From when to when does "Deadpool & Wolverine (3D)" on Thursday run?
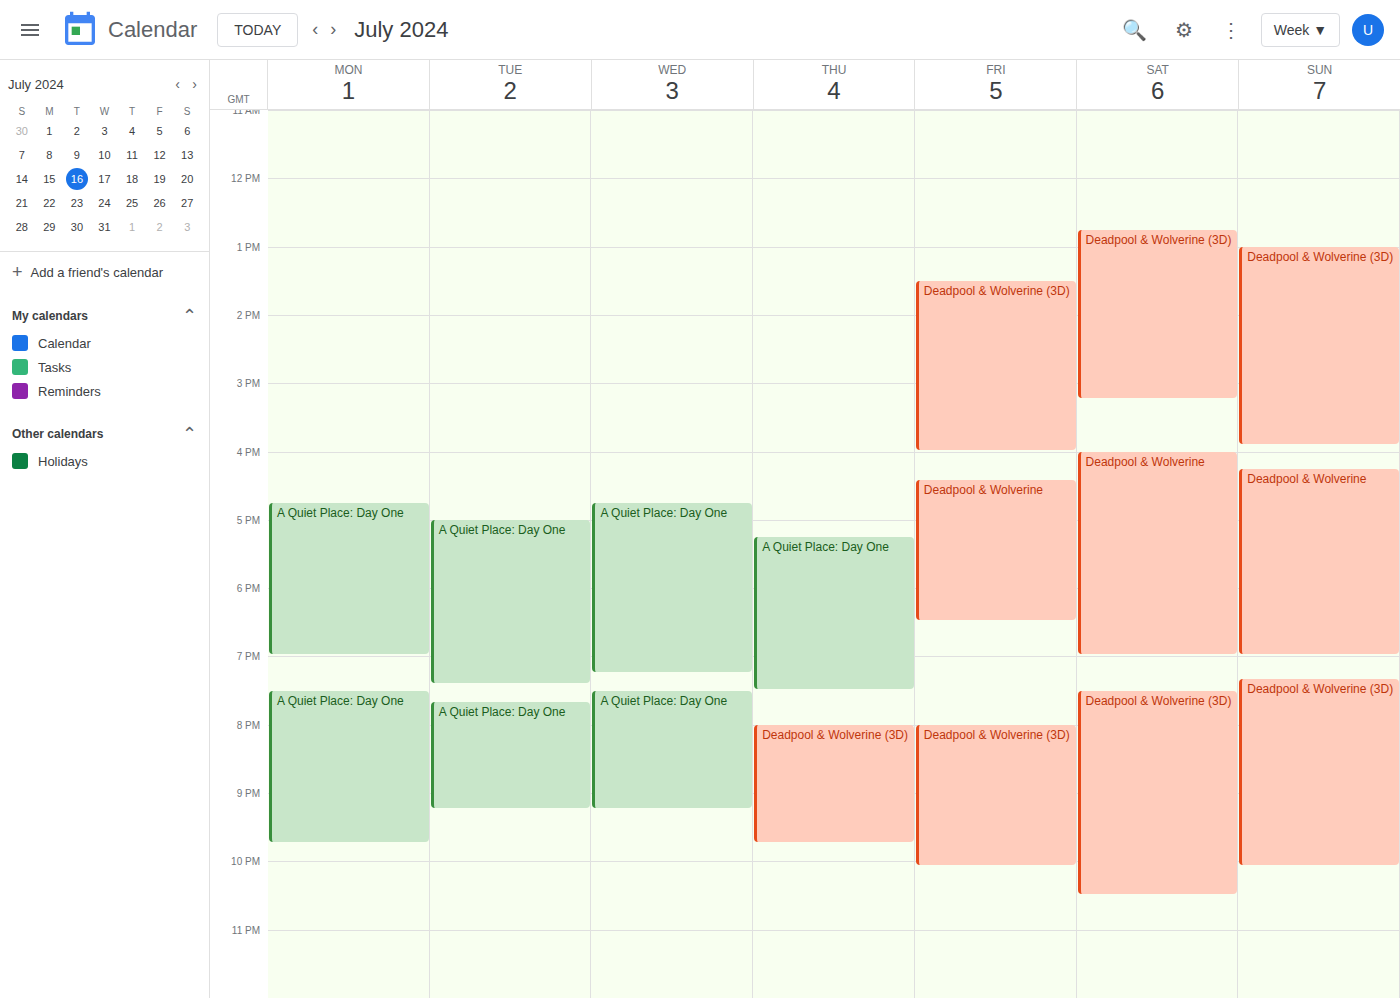
8:00 PM to 9:45 PM